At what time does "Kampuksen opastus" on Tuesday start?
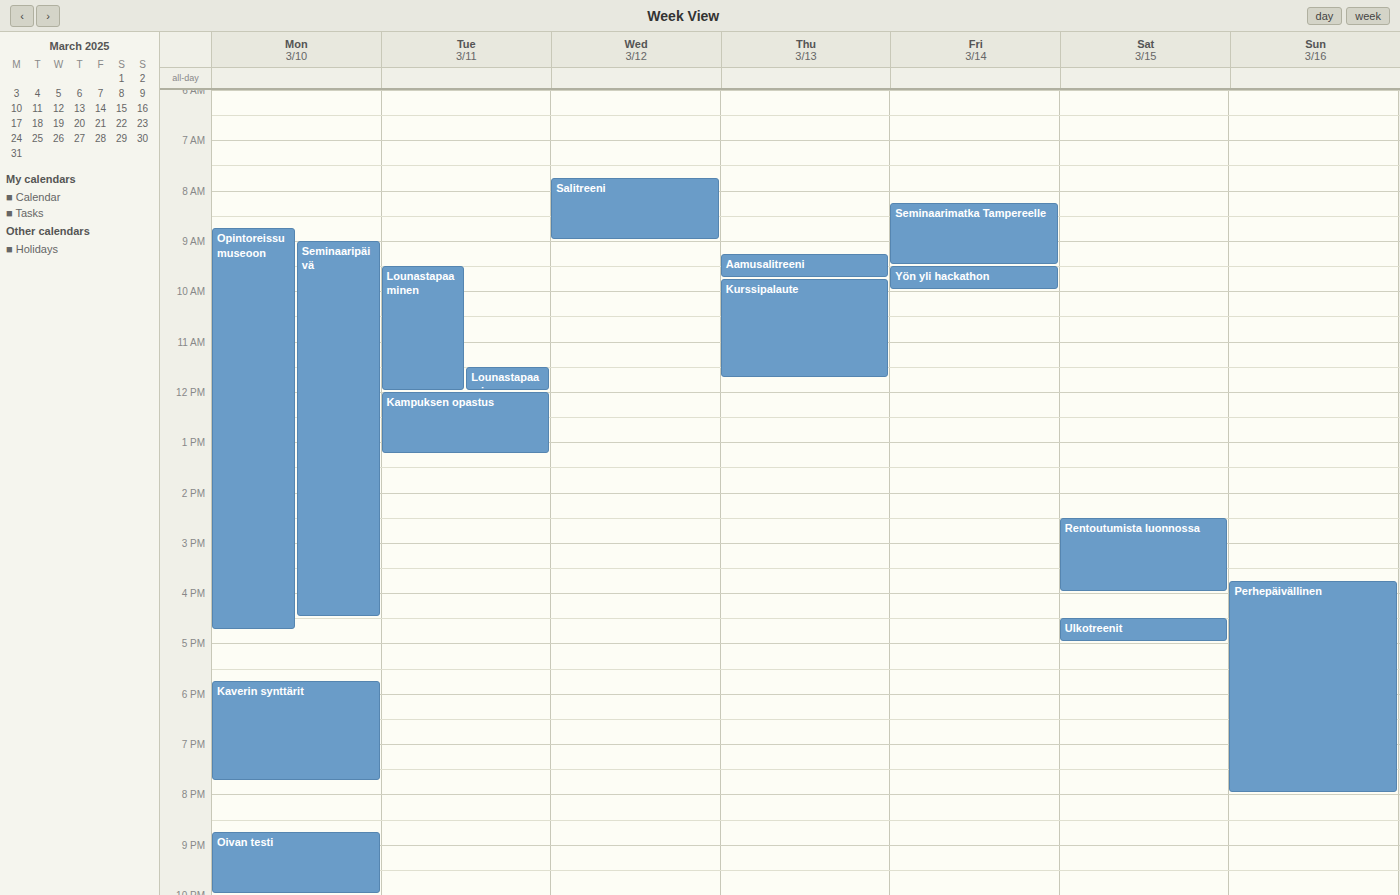
12:00 PM